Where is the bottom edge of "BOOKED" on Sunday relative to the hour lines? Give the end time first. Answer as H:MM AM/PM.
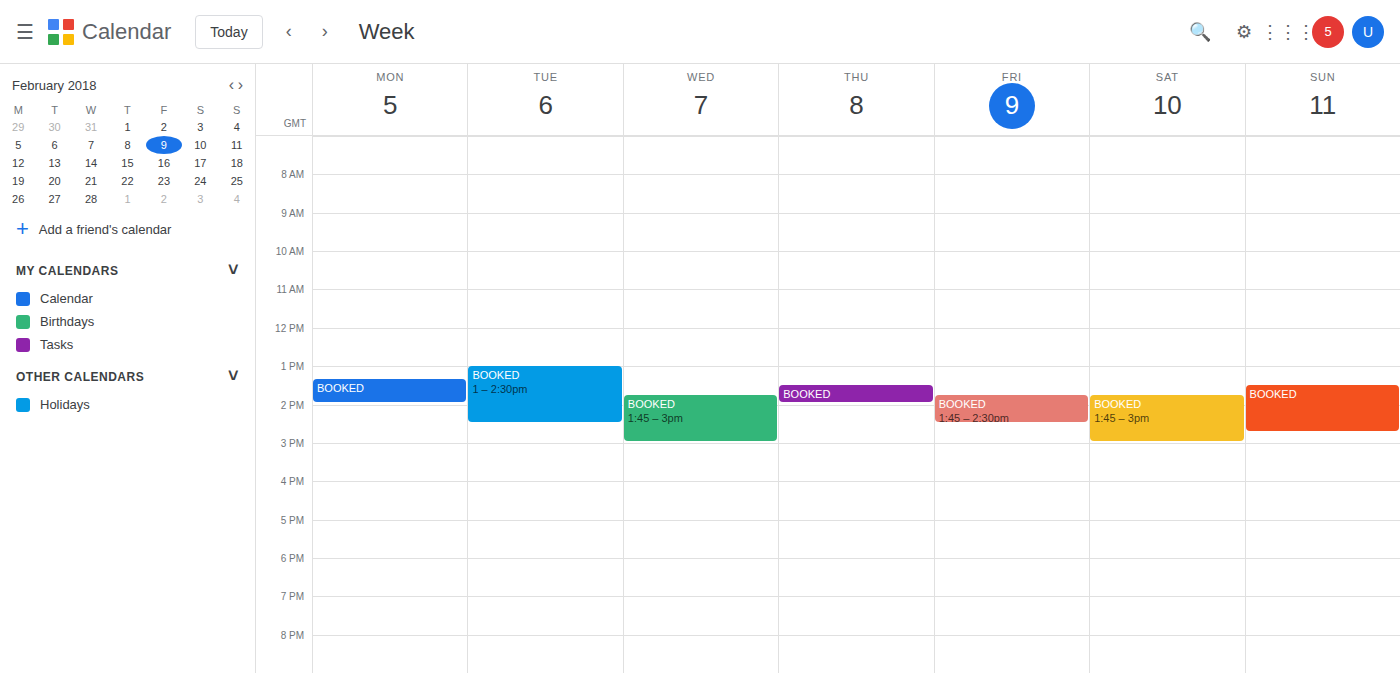
2:45 PM -- neither: three quarters of the way from the 2 PM line to the 3 PM line.